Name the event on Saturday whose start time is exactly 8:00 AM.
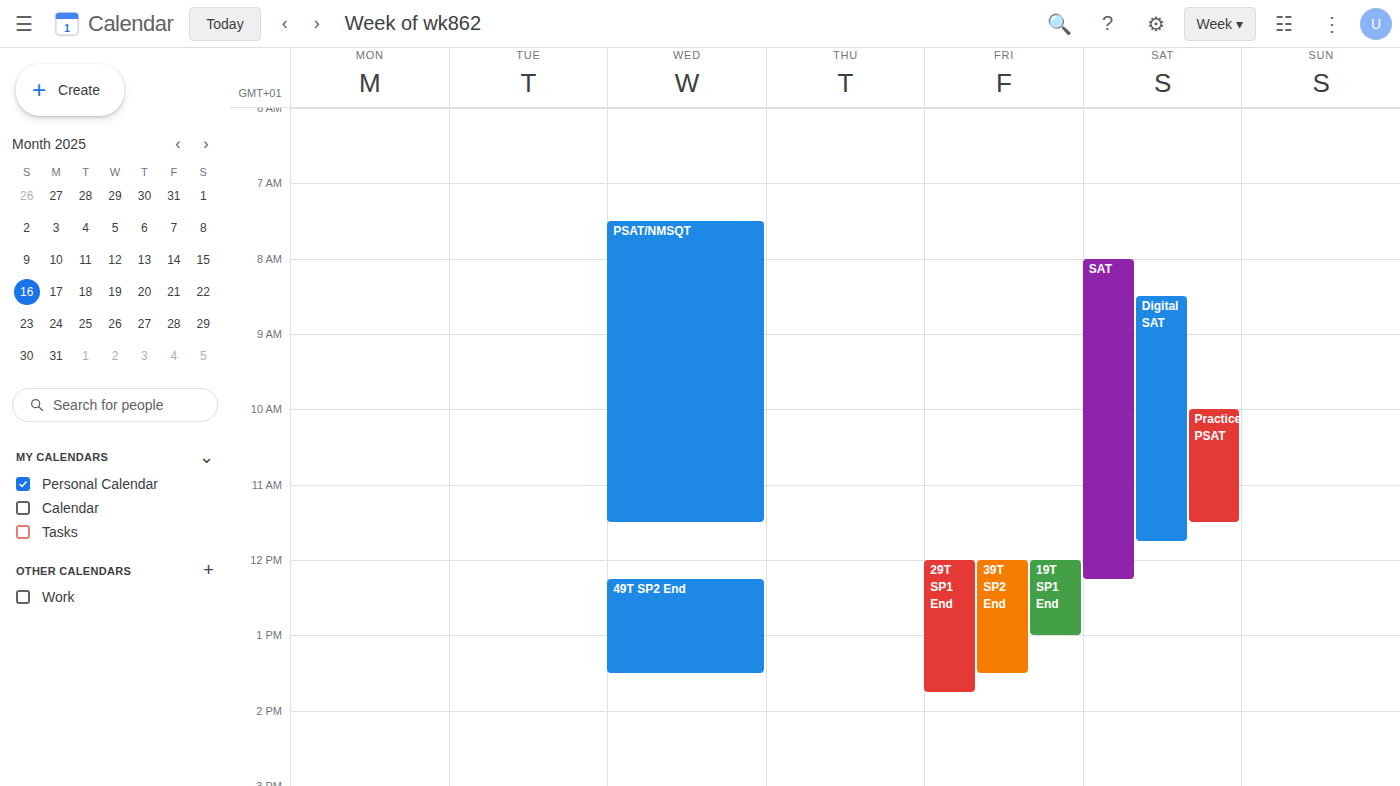
"SAT"